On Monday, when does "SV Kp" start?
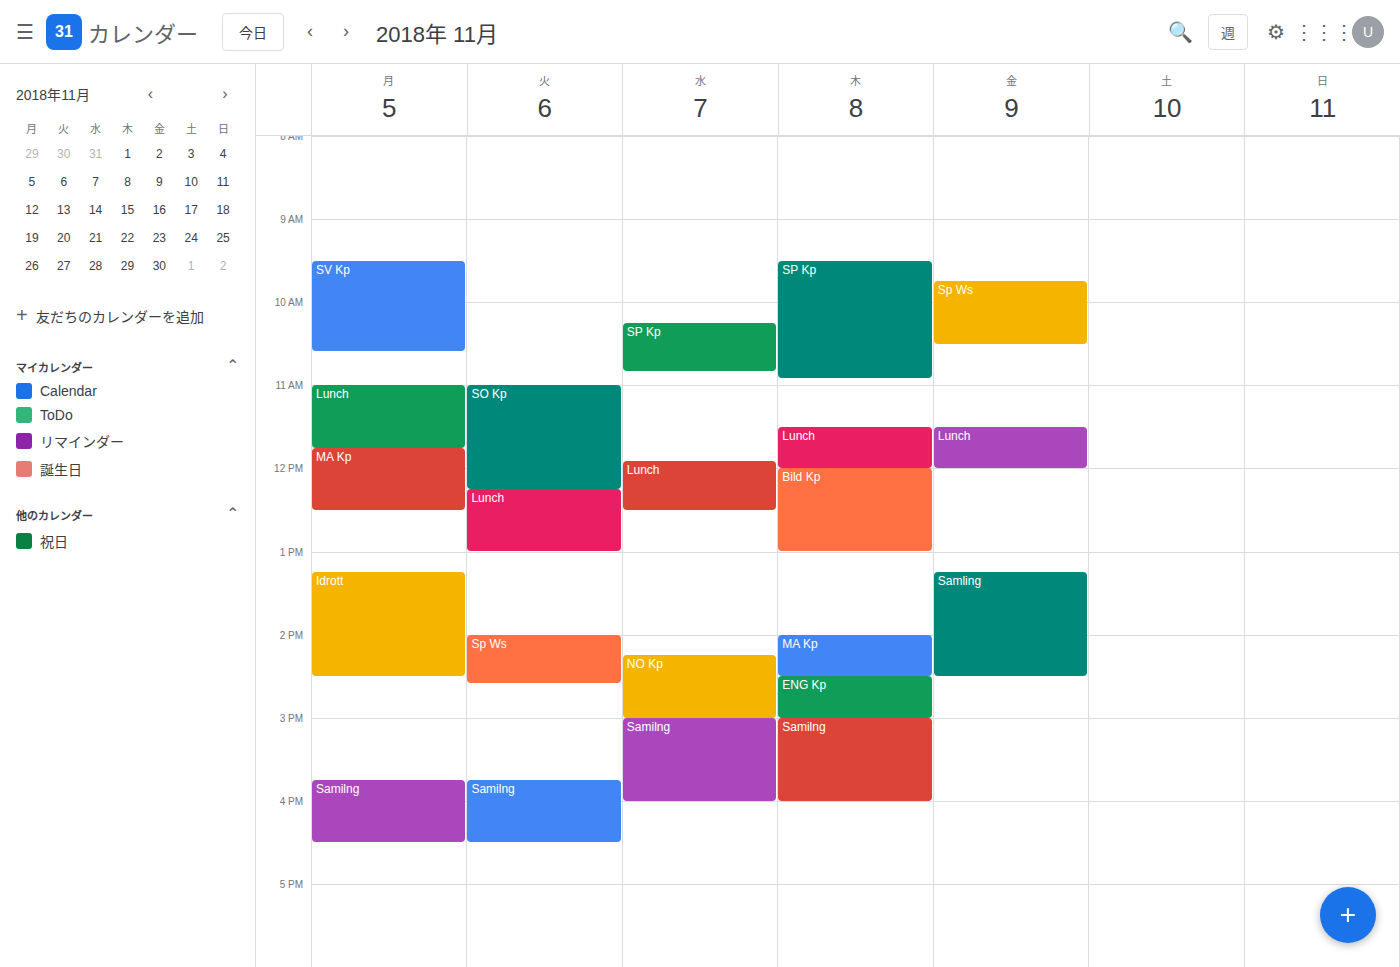
9:30 AM